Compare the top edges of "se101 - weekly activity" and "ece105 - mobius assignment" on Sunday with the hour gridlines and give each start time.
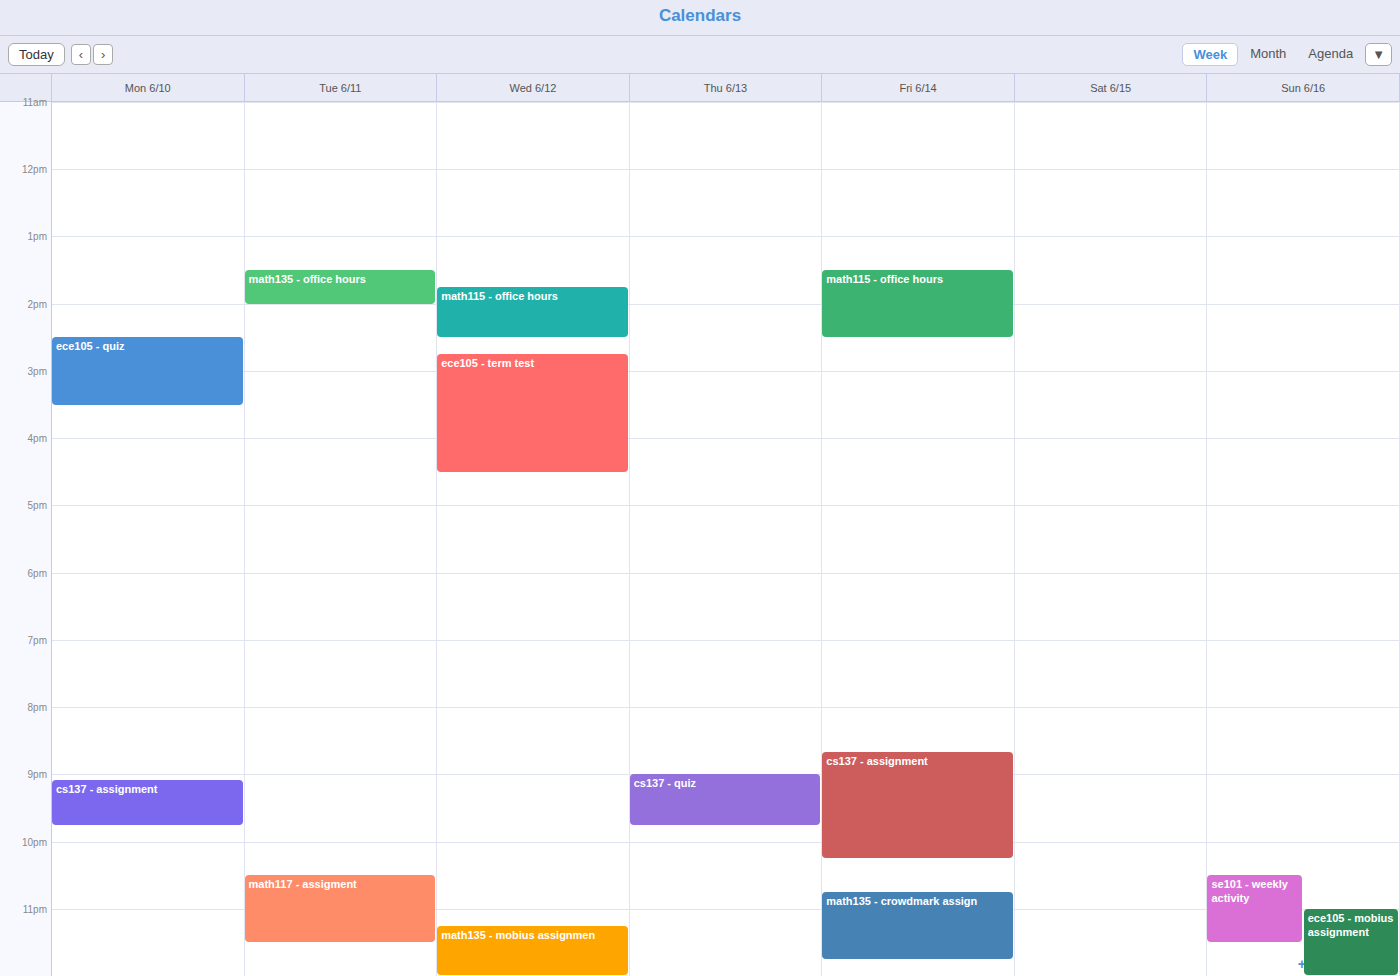
"se101 - weekly activity": 22:30, halfway between the 22:00 and 23:00 lines. "ece105 - mobius assignment": 23:00, exactly on the 23:00 line.